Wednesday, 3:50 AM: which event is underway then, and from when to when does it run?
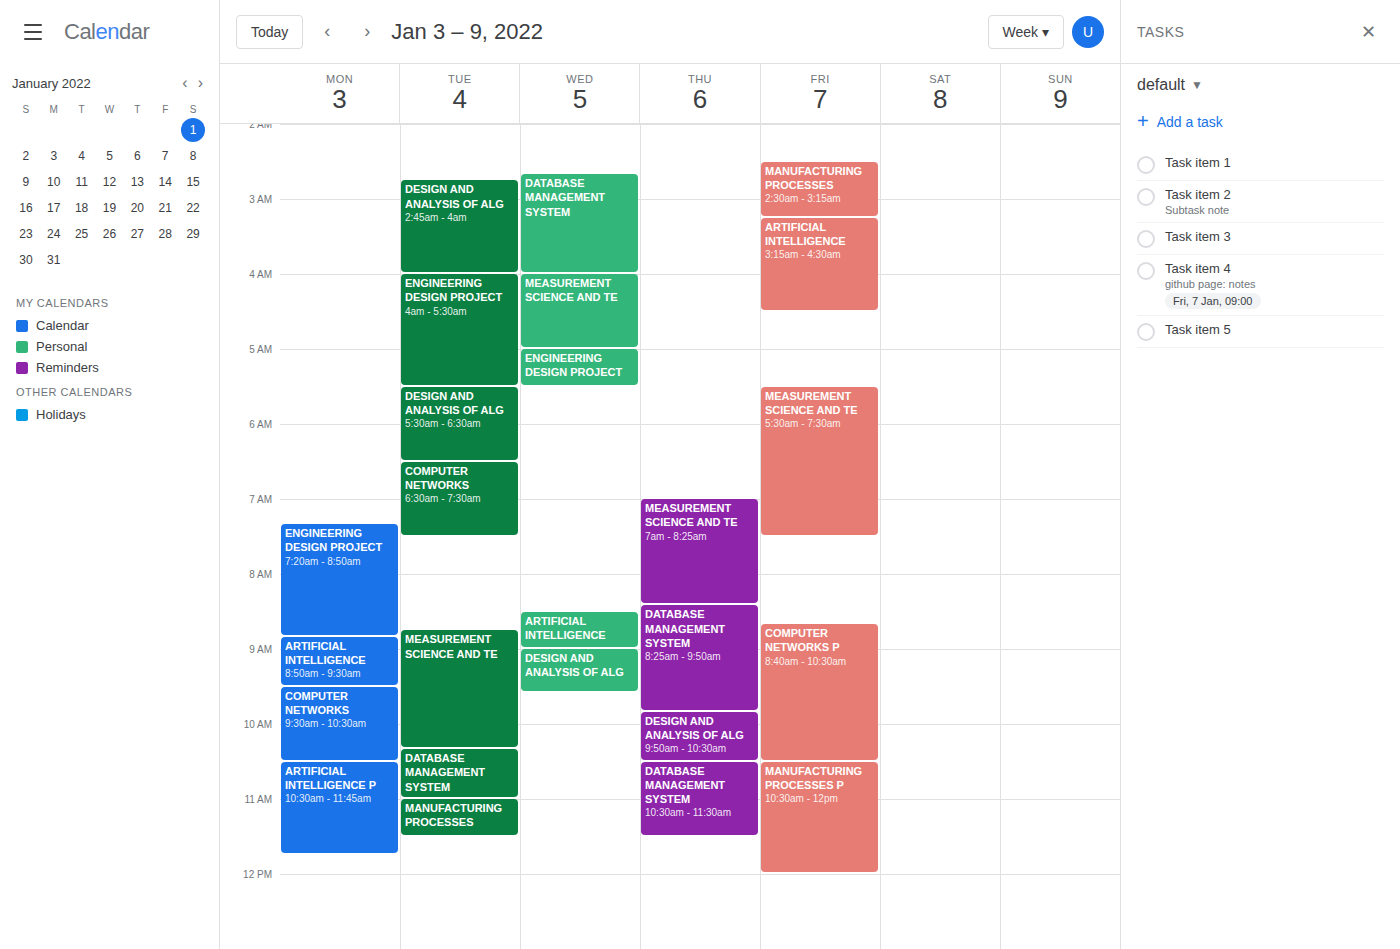
"DATABASE MANAGEMENT SYSTEM", 2:40 AM to 4:00 AM